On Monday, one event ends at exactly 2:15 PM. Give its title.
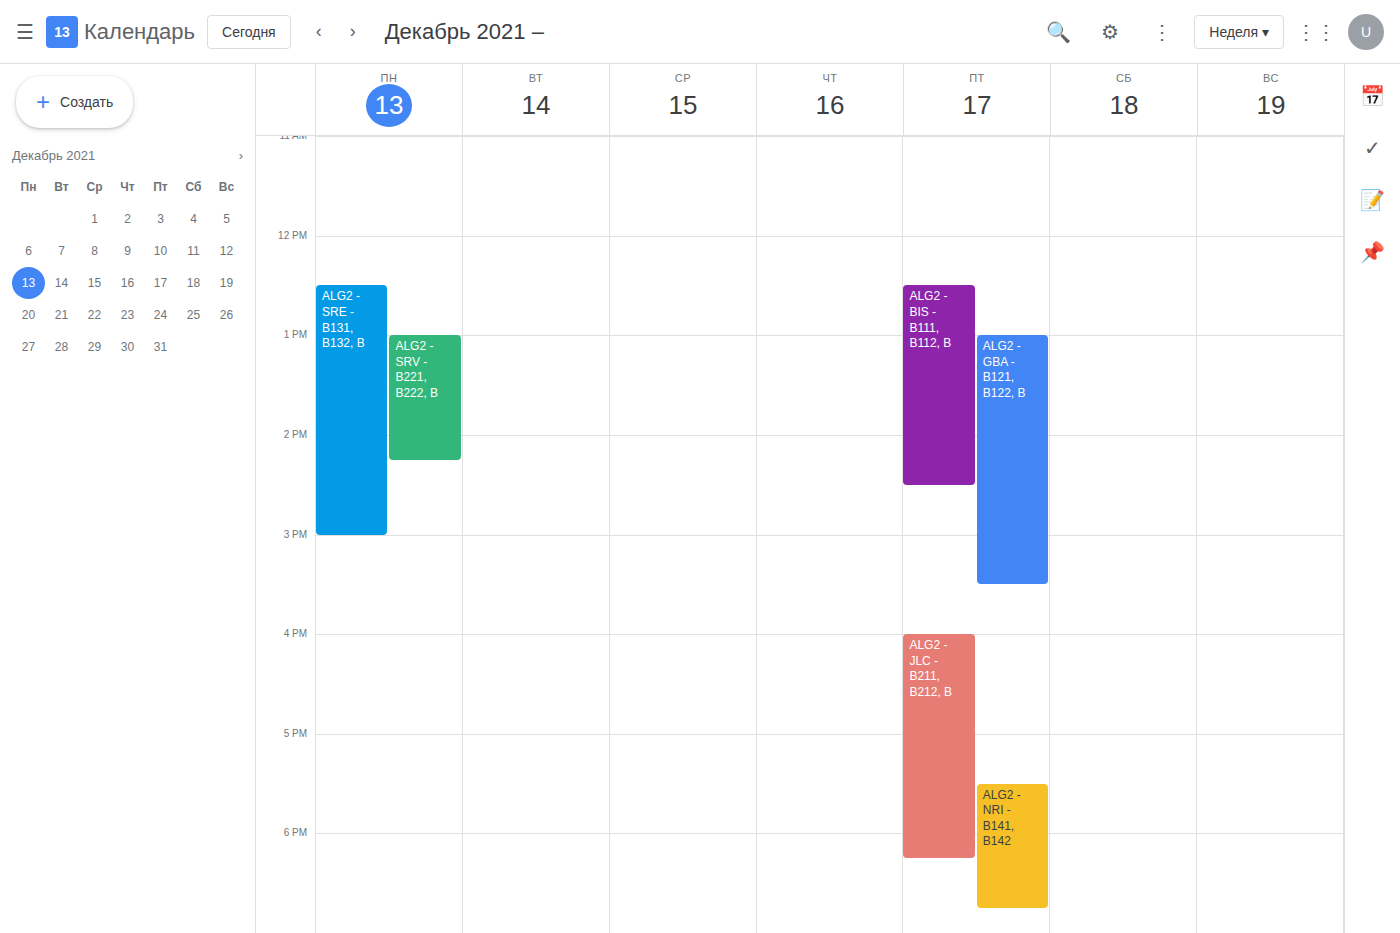
"ALG2 - SRV - B221, B222, B"